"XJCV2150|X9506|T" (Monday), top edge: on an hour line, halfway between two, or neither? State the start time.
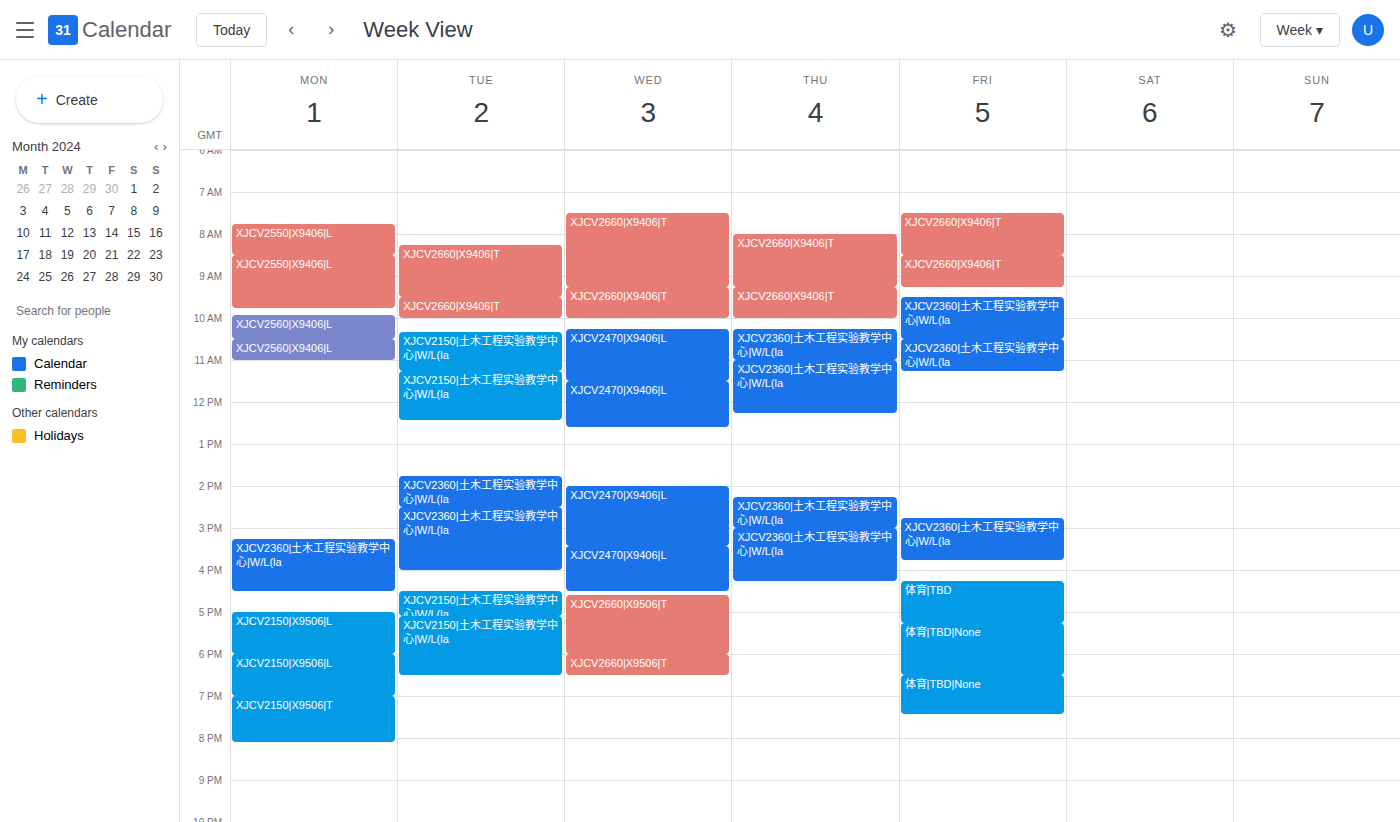
7:00 PM -- exactly on the 7 PM line.